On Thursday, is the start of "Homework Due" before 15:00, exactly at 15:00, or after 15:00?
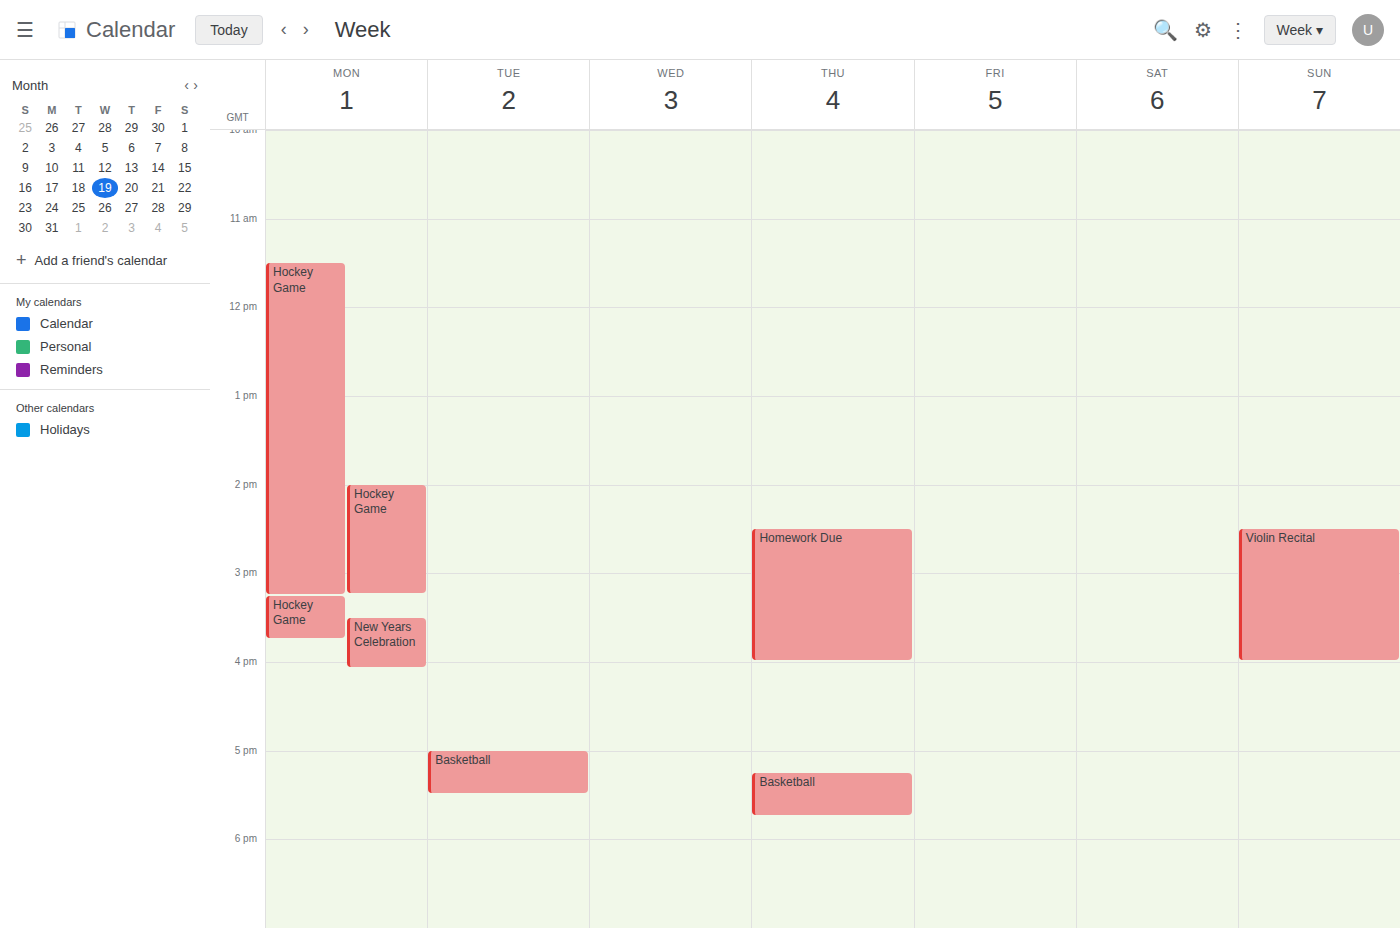
14:30 -- before 15:00, 30 minutes above the 15:00 line.